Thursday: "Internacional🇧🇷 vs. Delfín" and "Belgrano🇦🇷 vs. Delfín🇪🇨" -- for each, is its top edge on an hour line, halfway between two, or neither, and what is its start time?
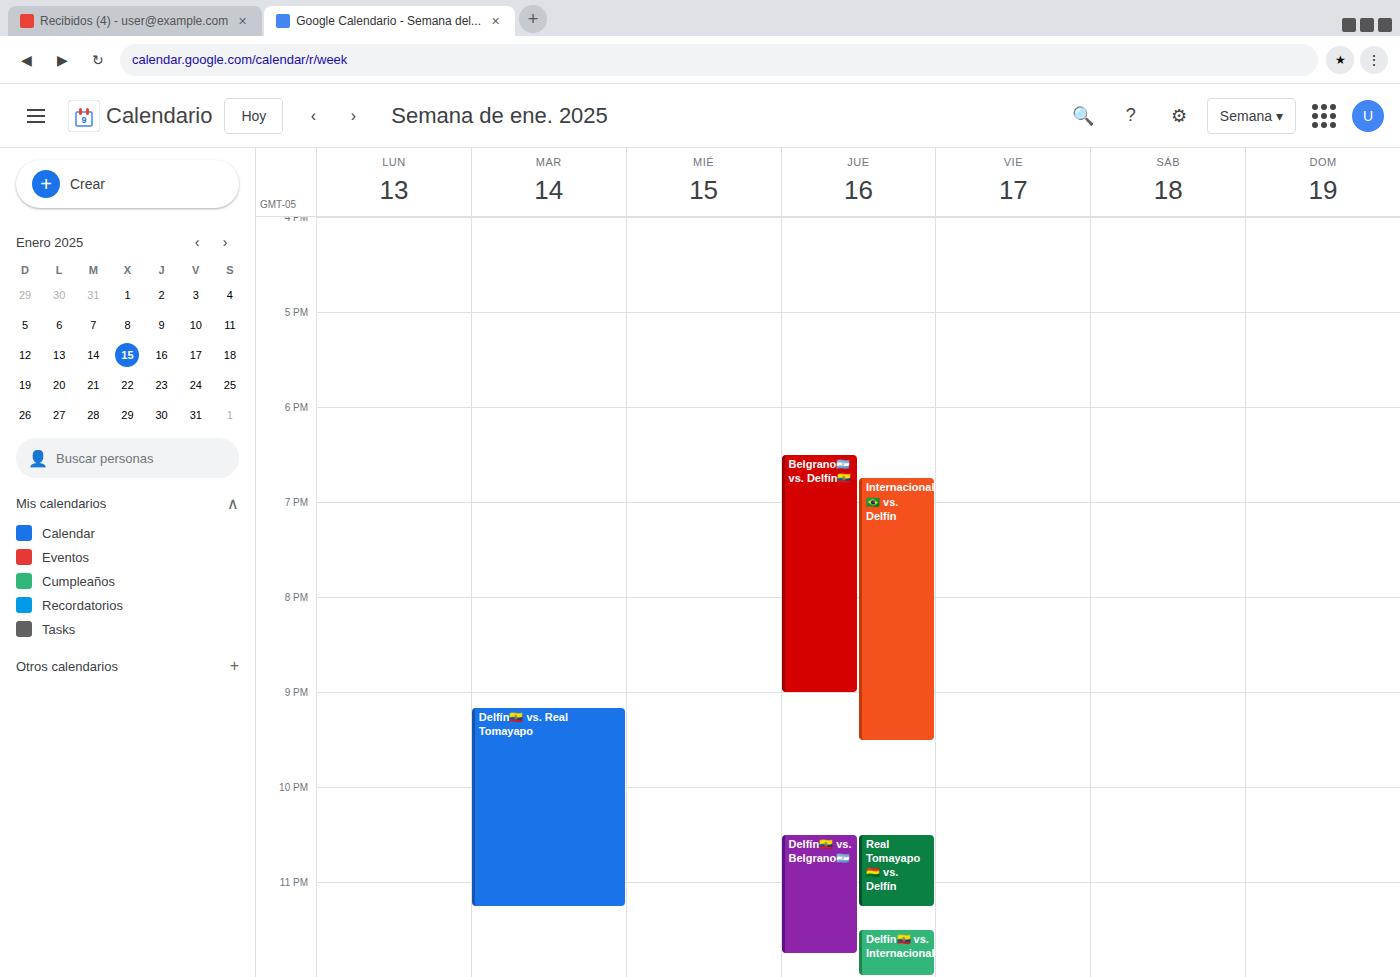
"Internacional🇧🇷 vs. Delfín": 6:45 PM, neither: three quarters of the way from the 6 PM line to the 7 PM line. "Belgrano🇦🇷 vs. Delfín🇪🇨": 6:30 PM, halfway between the 6 PM and 7 PM lines.